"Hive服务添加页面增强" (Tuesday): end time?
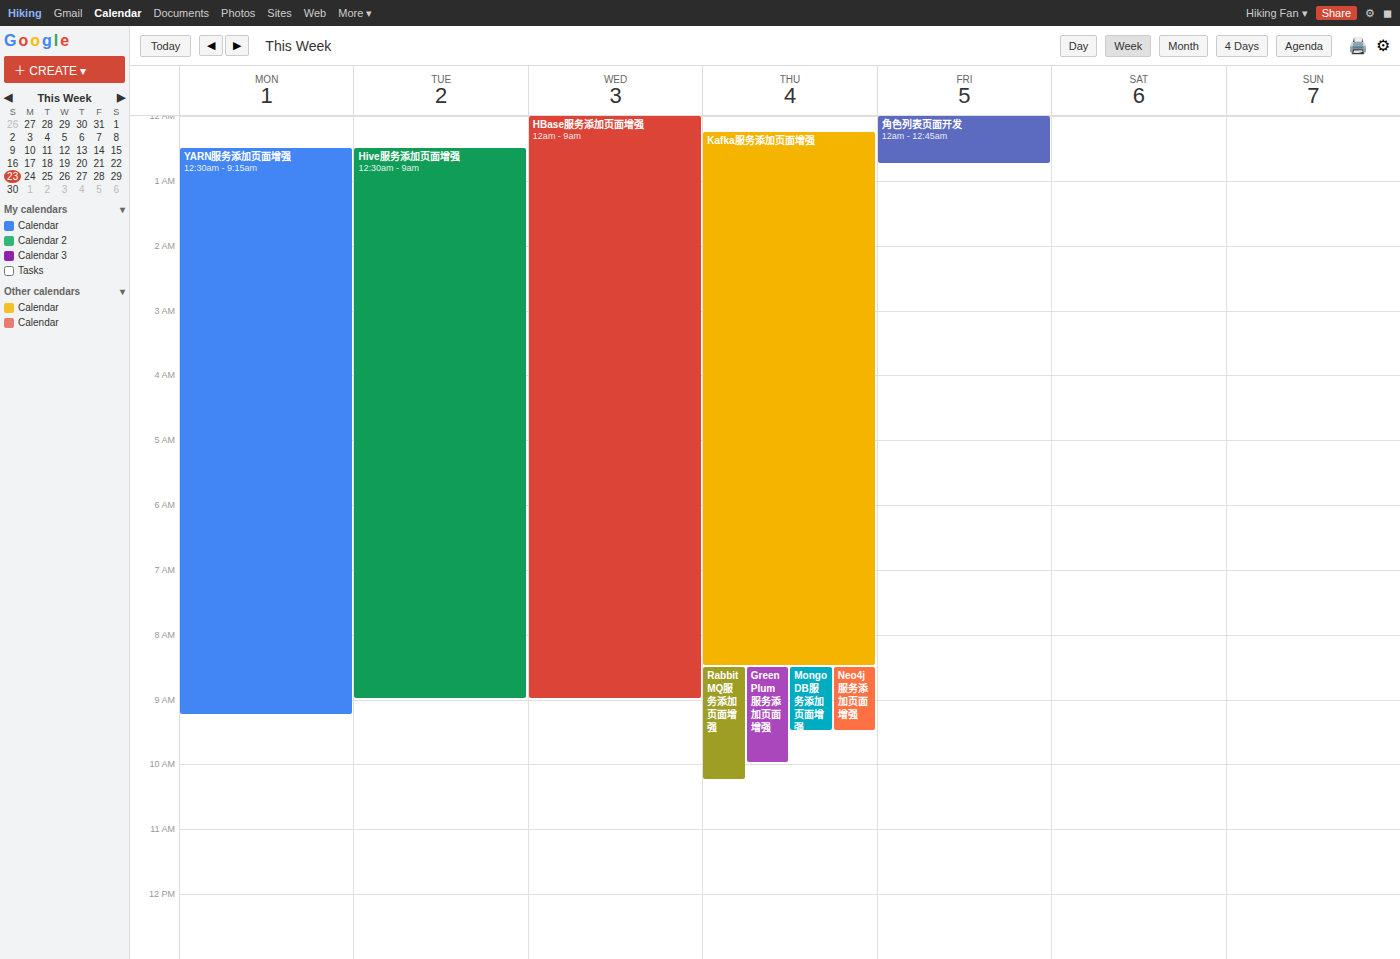
9:00 AM